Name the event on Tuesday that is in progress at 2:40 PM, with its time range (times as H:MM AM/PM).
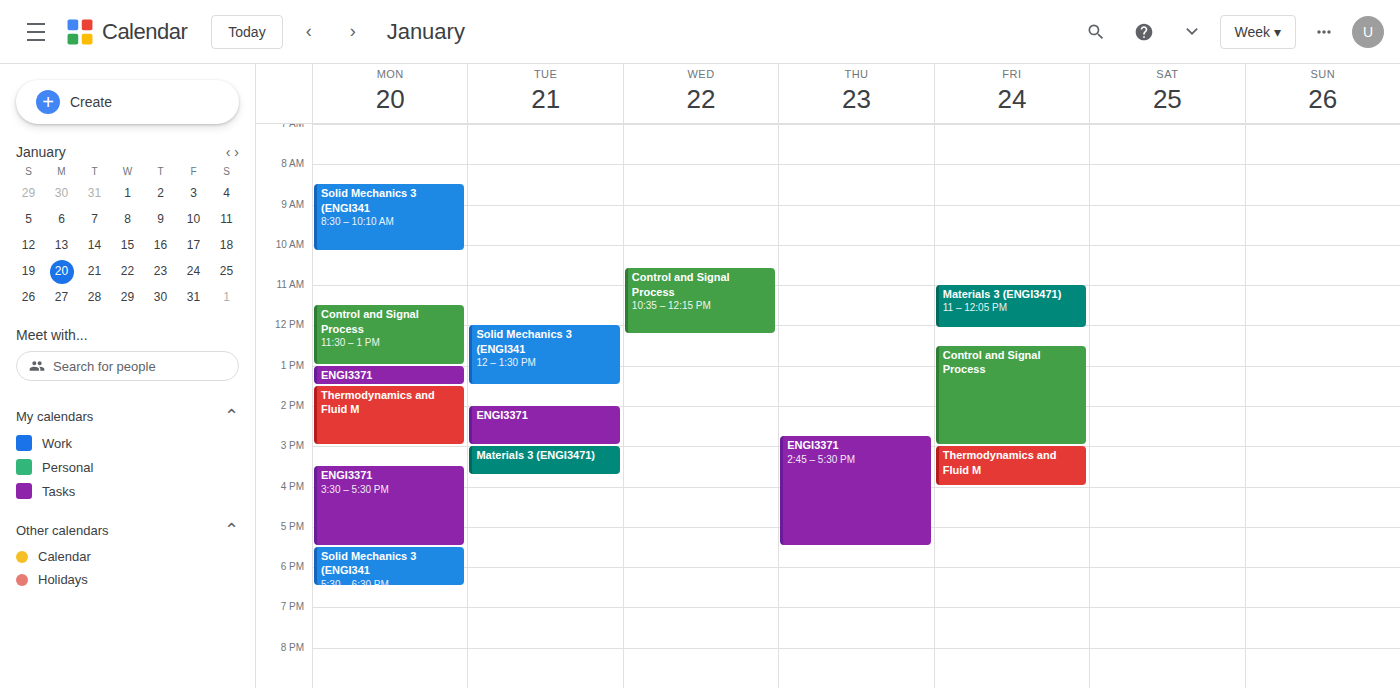
"ENGI3371", 2:00 PM to 3:00 PM